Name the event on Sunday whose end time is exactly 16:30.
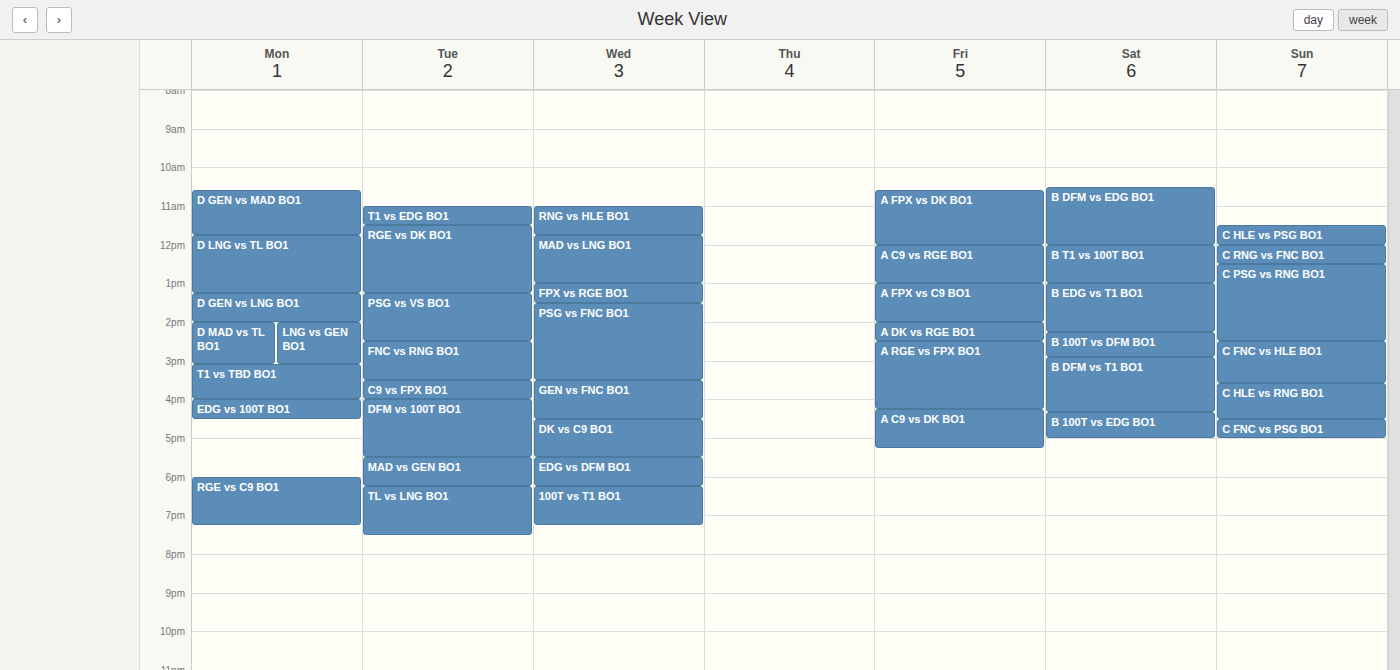
"C HLE vs RNG BO1"